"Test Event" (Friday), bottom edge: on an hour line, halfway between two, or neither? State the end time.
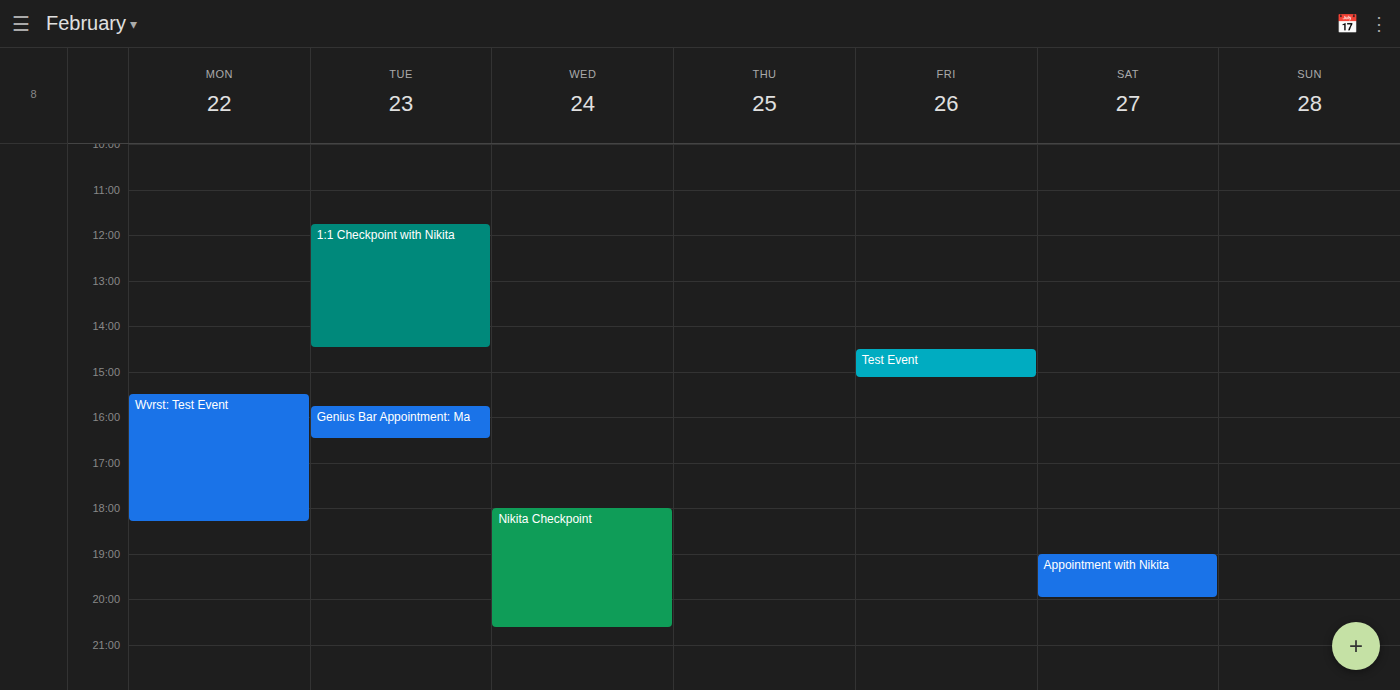
3:10 PM -- neither: 10 minutes below the 3 PM line and 50 minutes above the 4 PM line.